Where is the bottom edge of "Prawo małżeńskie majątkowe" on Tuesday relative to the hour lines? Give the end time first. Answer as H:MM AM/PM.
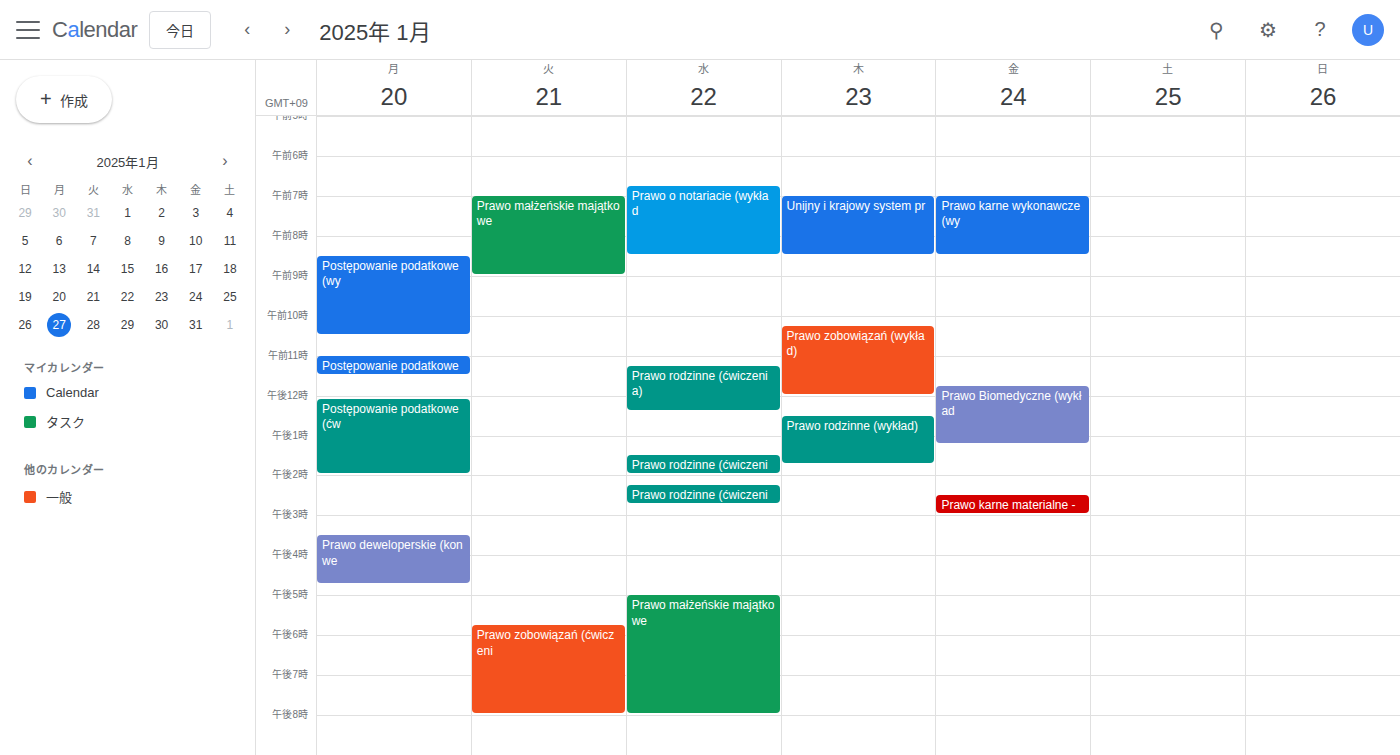
9:00 AM -- exactly on the 9 AM line.